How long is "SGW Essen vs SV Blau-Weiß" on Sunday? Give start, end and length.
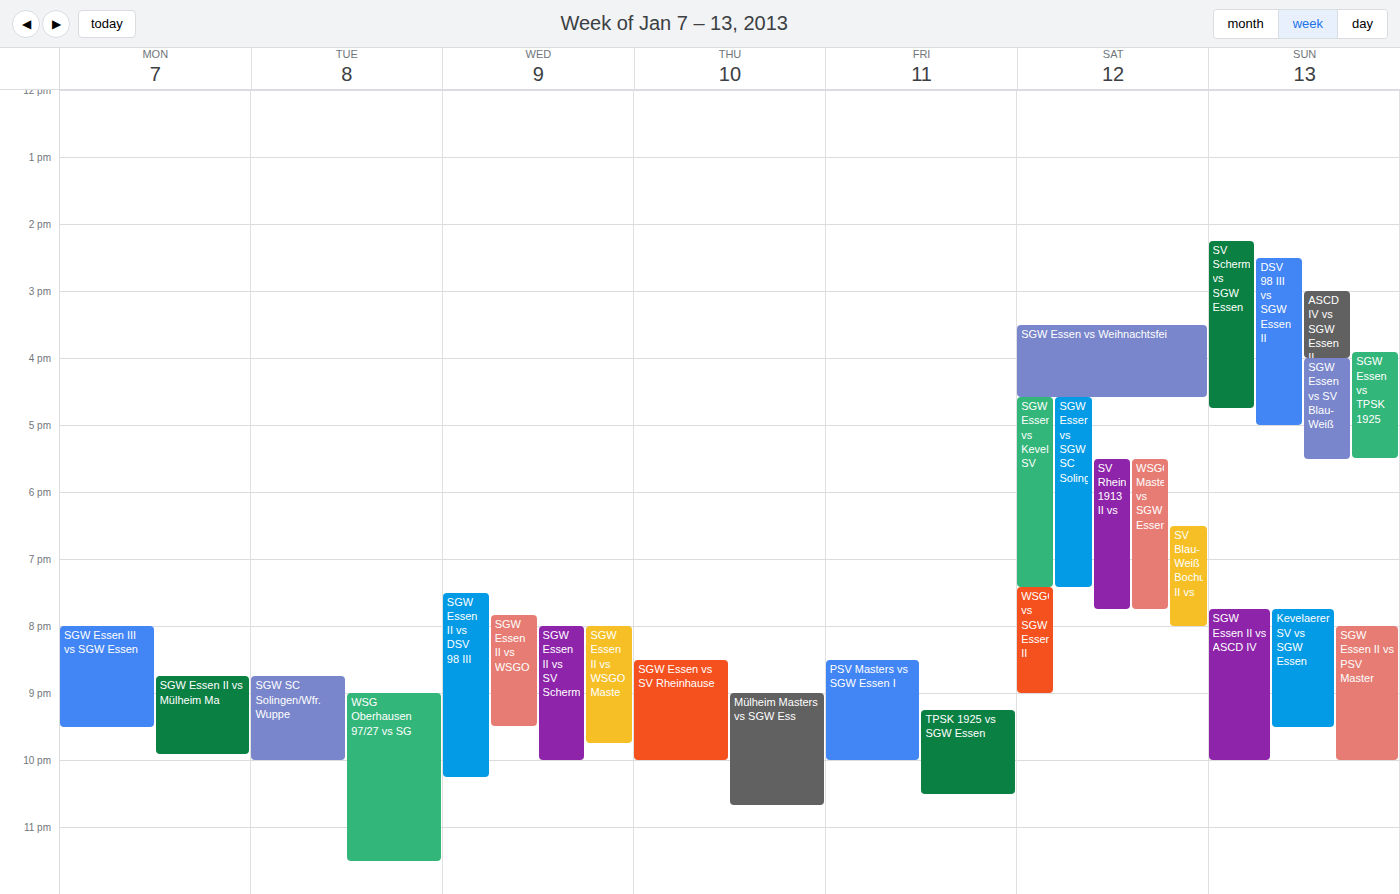
4:00 PM to 5:30 PM, 1 hour 30 minutes